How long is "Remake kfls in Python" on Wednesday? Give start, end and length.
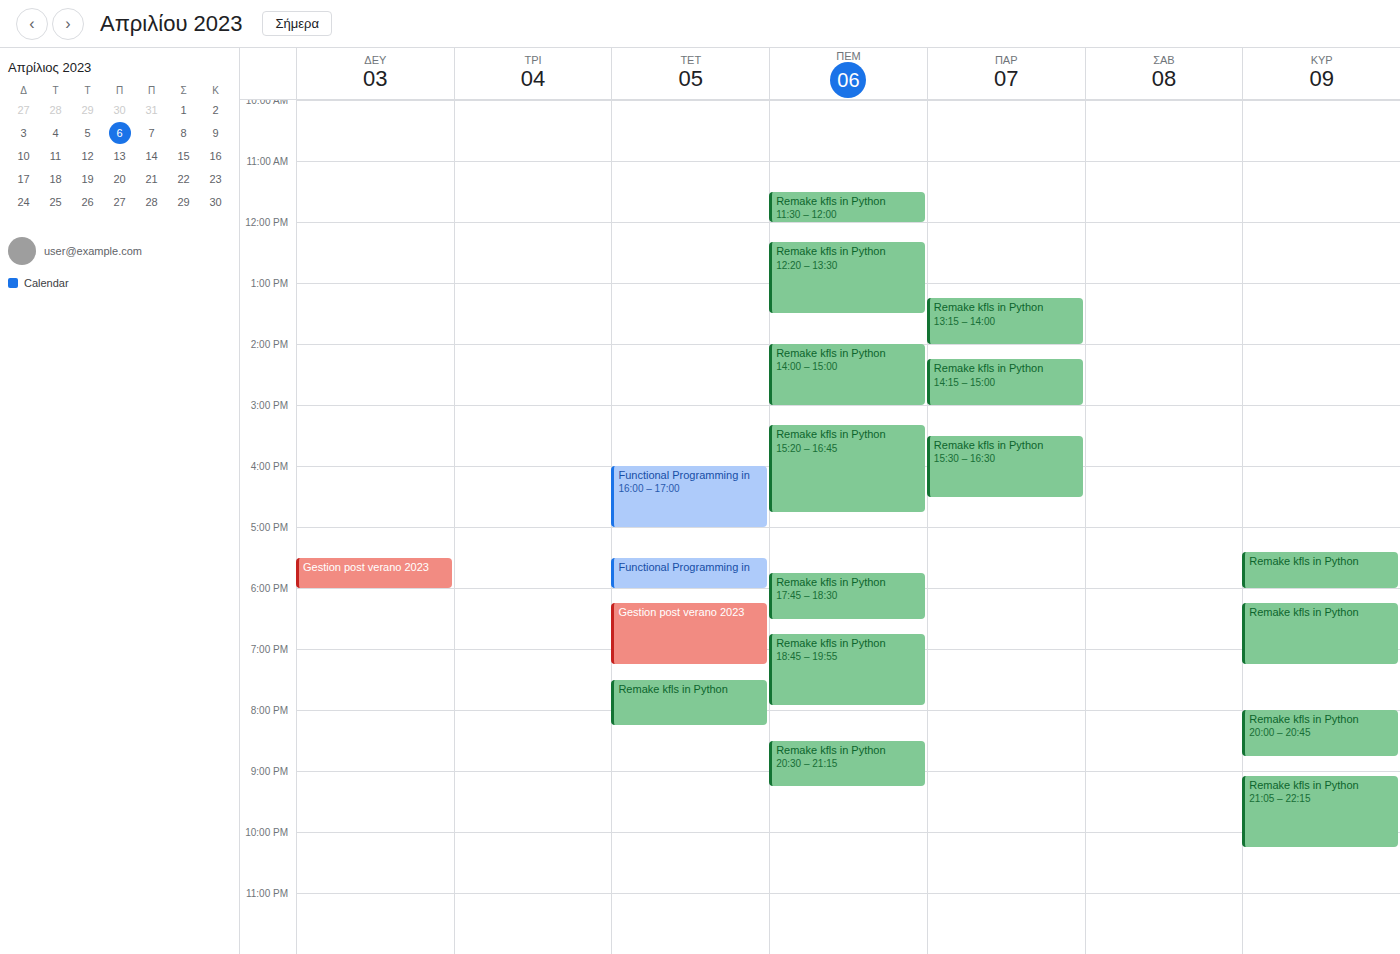
7:30 PM to 8:15 PM, 45 minutes